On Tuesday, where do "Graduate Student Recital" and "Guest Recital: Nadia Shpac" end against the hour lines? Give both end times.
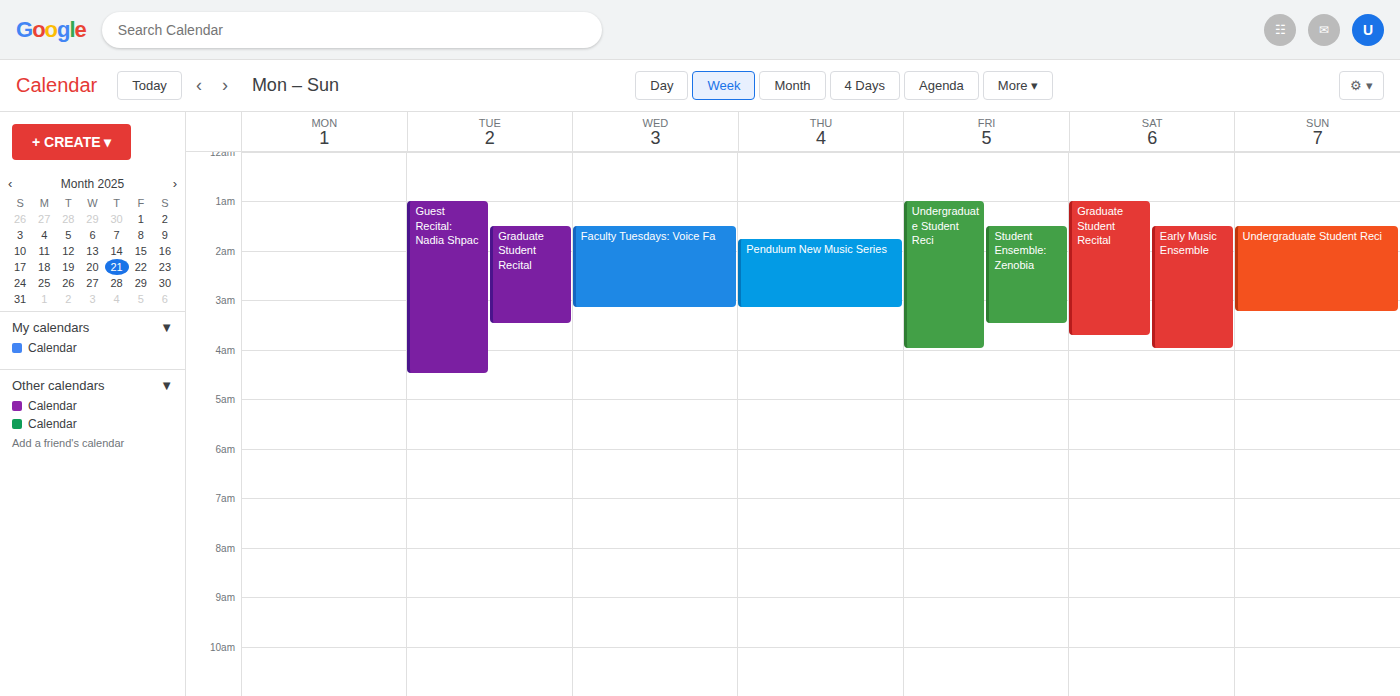
"Graduate Student Recital": 03:30, halfway between the 03:00 and 04:00 lines. "Guest Recital: Nadia Shpac": 04:30, halfway between the 04:00 and 05:00 lines.